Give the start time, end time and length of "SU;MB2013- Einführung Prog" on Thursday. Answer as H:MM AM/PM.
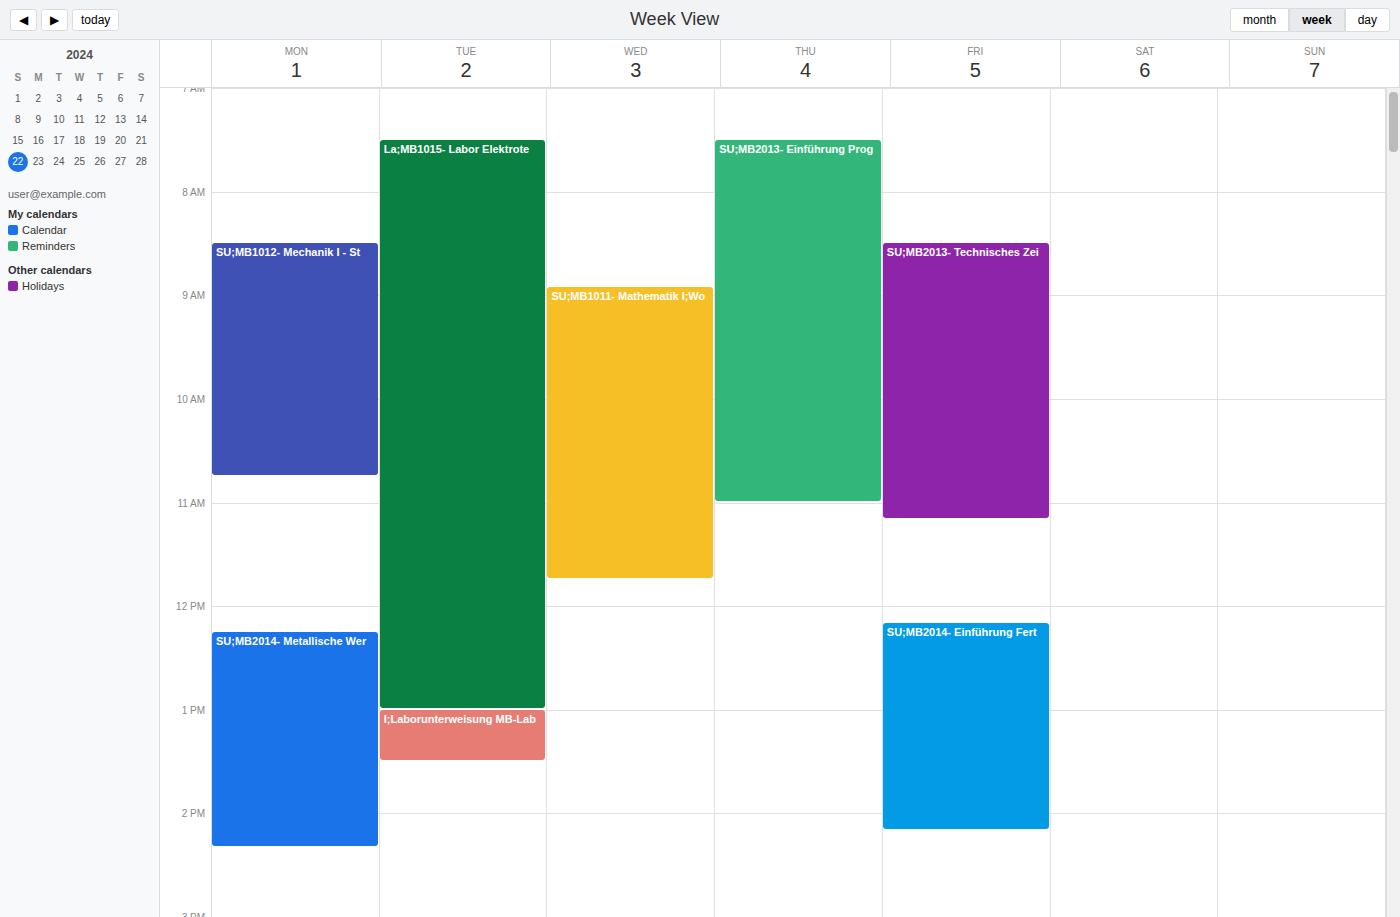
7:30 AM to 11:00 AM, 3 hours 30 minutes